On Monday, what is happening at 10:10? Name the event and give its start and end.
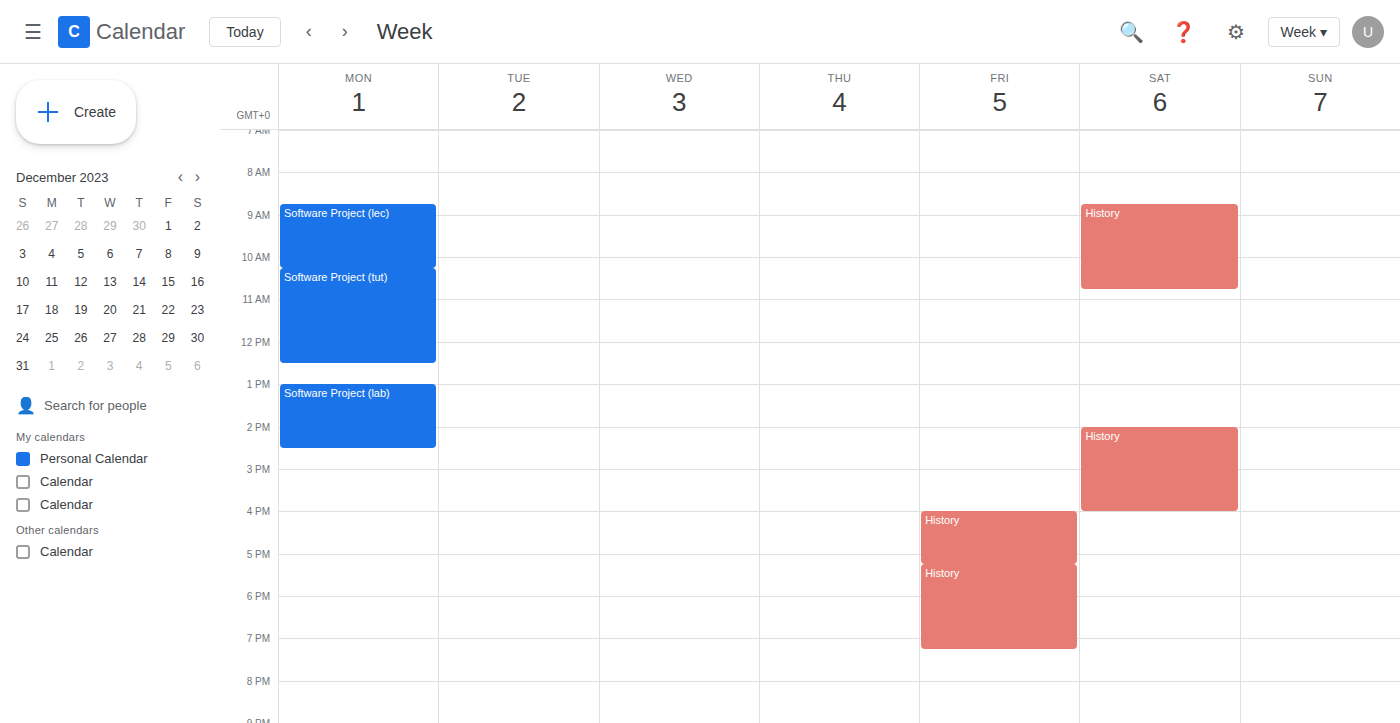
"Software Project (lec)", 08:45 to 10:15